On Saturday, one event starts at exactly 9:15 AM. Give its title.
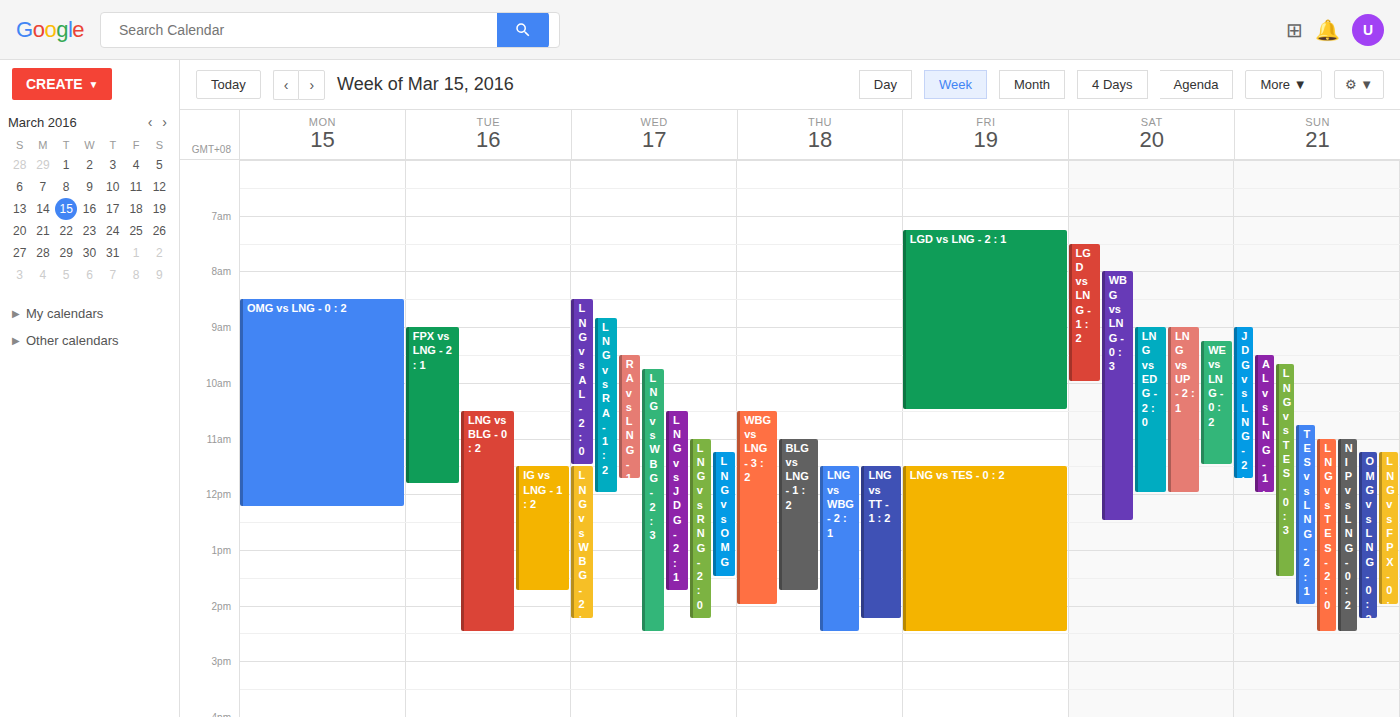
"WE vs LNG - 0 : 2"